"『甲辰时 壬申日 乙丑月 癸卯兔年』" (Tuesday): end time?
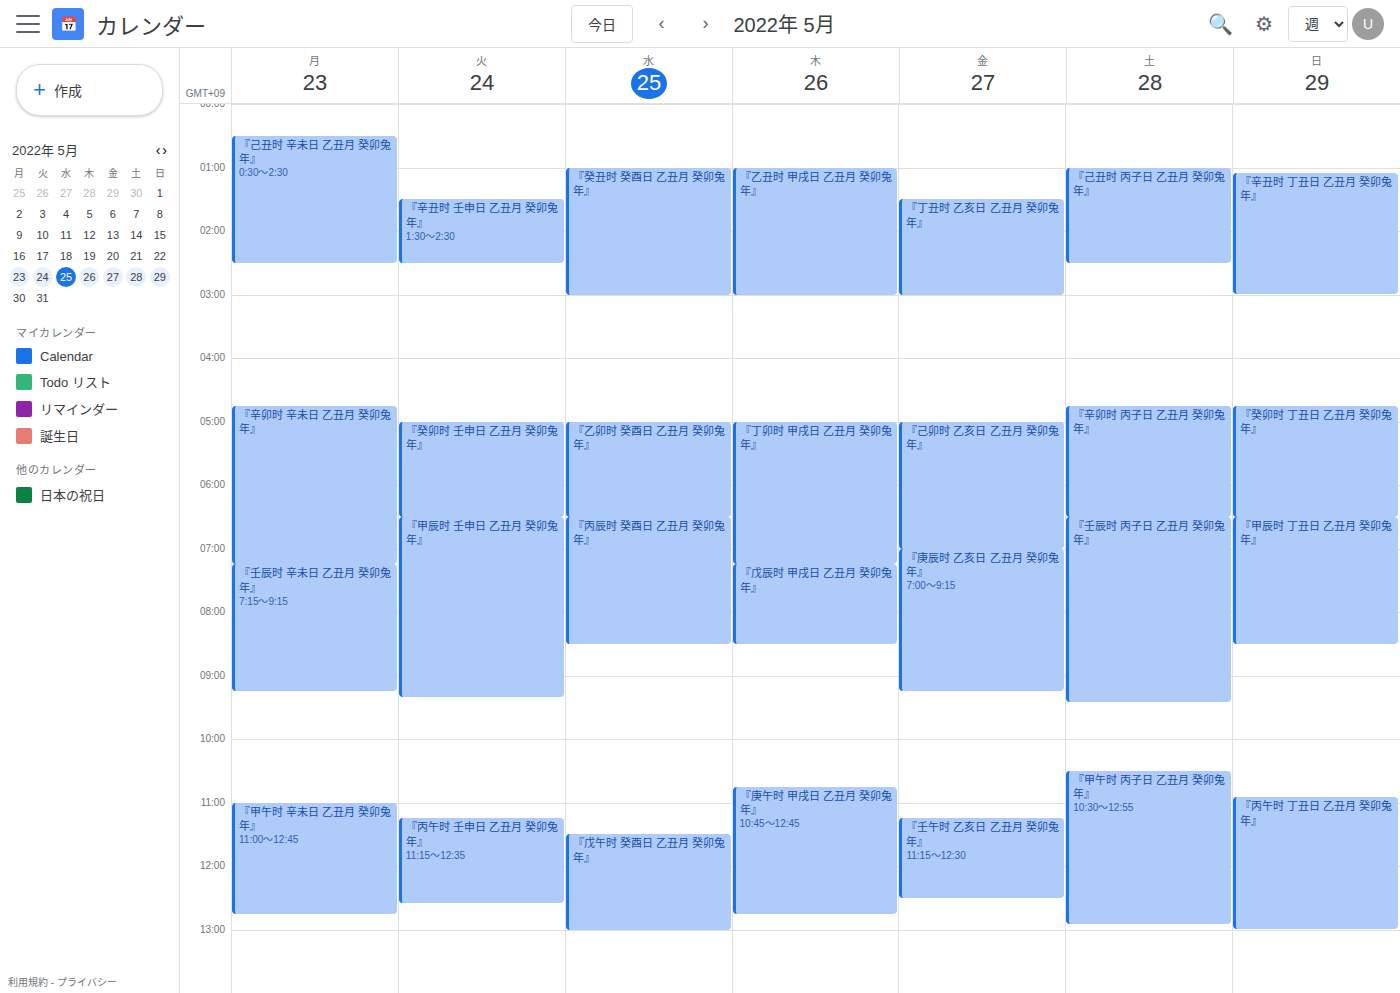
9:20 AM